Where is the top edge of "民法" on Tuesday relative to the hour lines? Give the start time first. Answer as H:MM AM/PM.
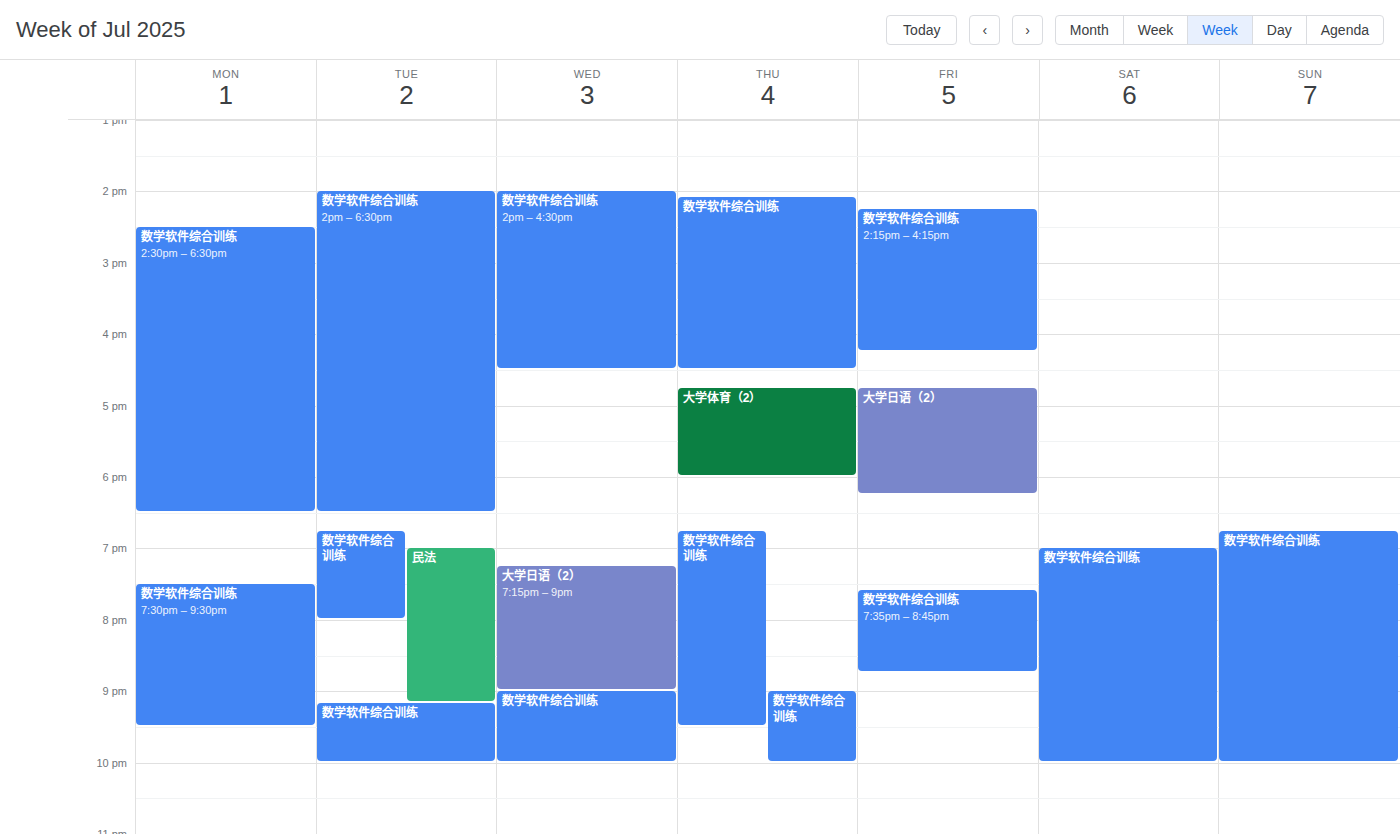
7:00 PM -- exactly on the 7 PM line.